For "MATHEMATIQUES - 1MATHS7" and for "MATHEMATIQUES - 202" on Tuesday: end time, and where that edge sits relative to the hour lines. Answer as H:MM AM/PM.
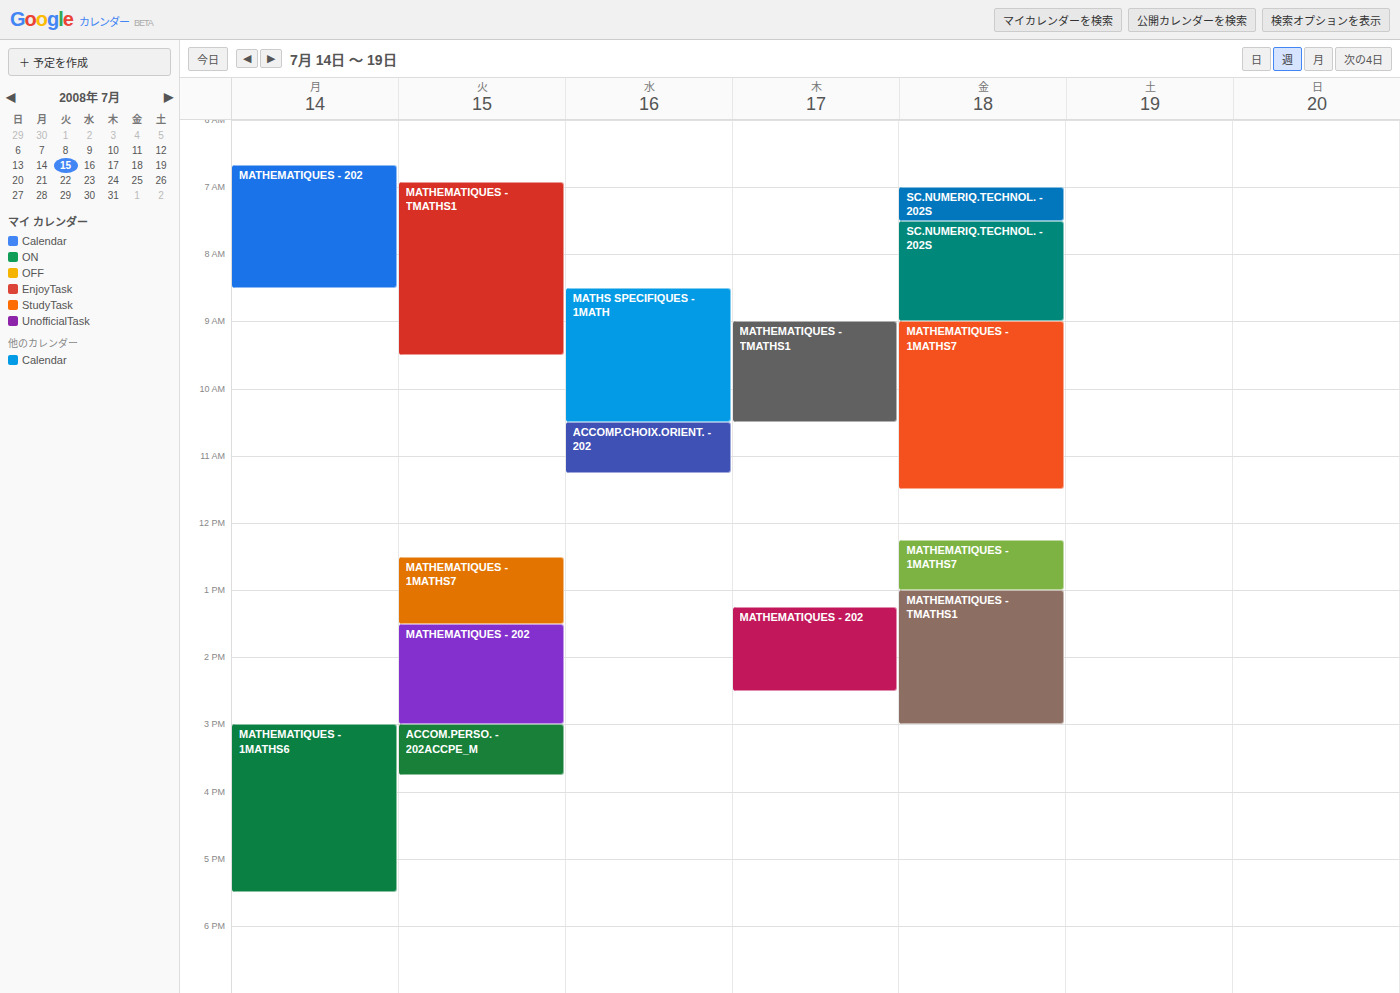
"MATHEMATIQUES - 1MATHS7": 1:30 PM, halfway between the 1 PM and 2 PM lines. "MATHEMATIQUES - 202": 3:00 PM, exactly on the 3 PM line.